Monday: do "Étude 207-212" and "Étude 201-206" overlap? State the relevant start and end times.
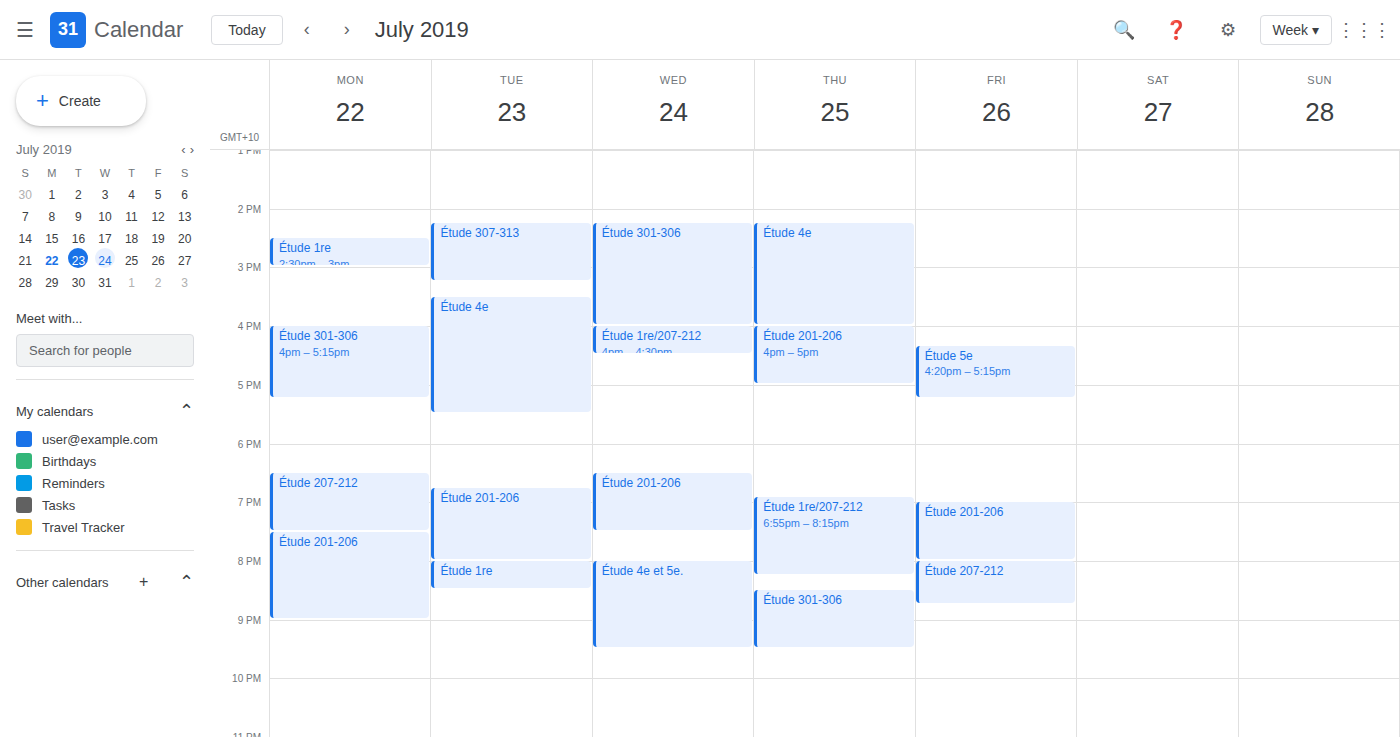
"Étude 207-212" ends at 7:30 PM, exactly when "Étude 201-206" starts -- they touch but do not overlap.